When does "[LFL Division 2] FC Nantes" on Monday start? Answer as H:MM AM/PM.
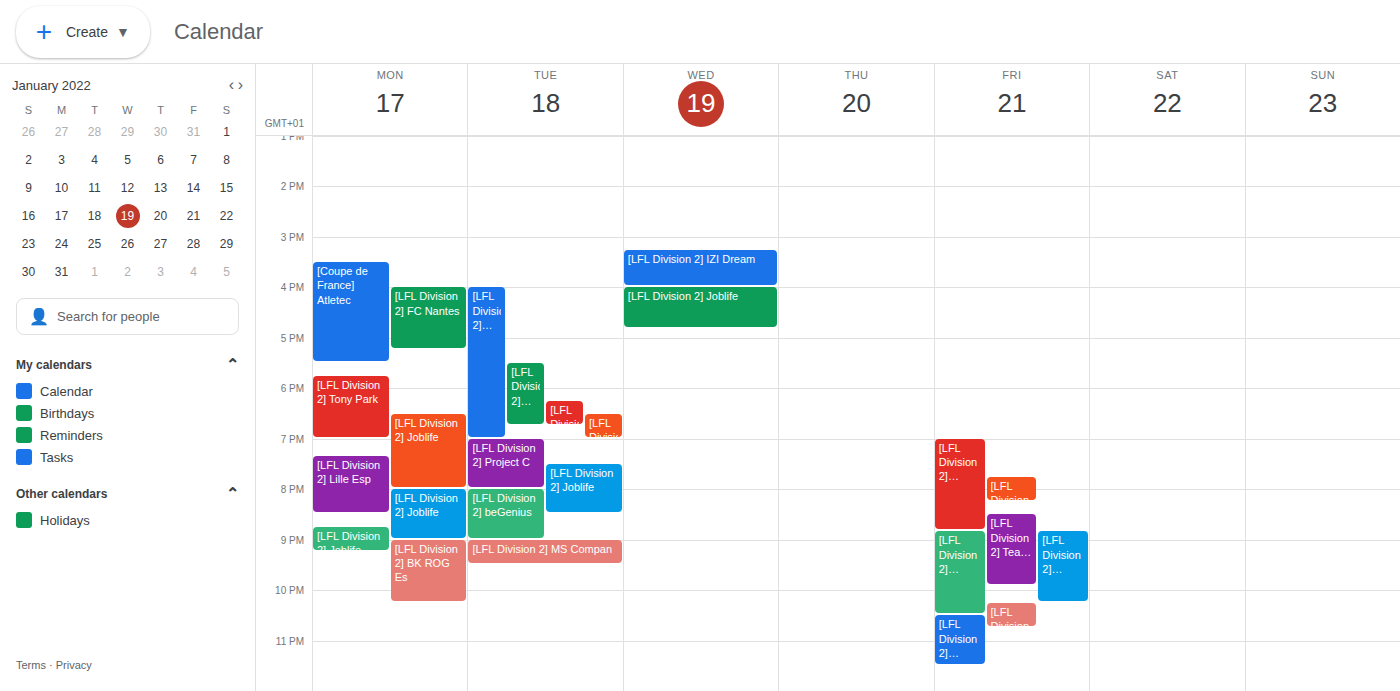
4:00 PM